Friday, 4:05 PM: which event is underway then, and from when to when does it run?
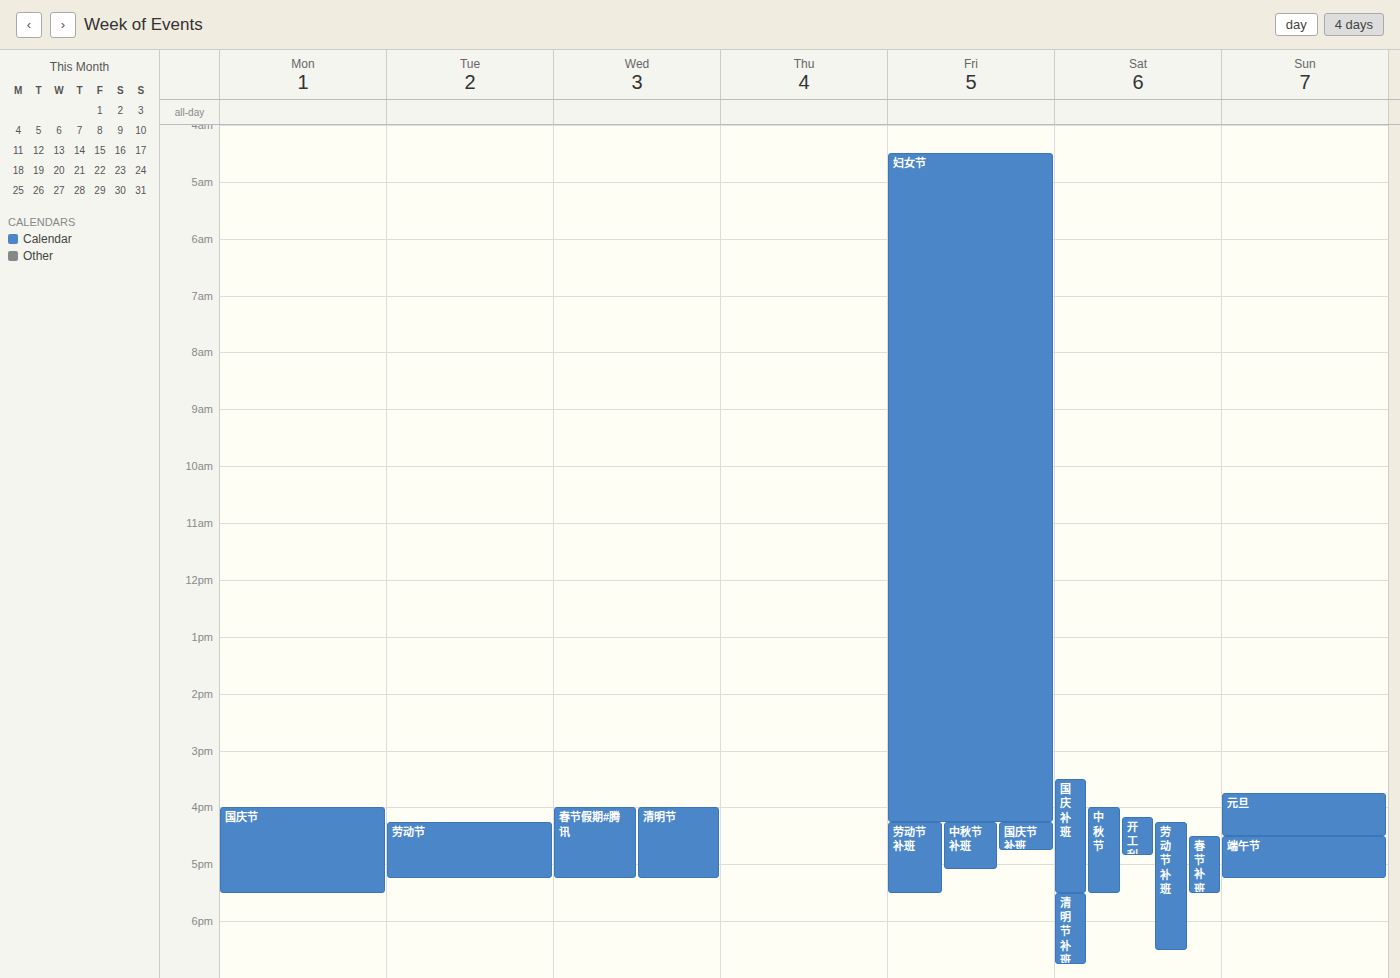
"妇女节", 4:30 AM to 4:15 PM